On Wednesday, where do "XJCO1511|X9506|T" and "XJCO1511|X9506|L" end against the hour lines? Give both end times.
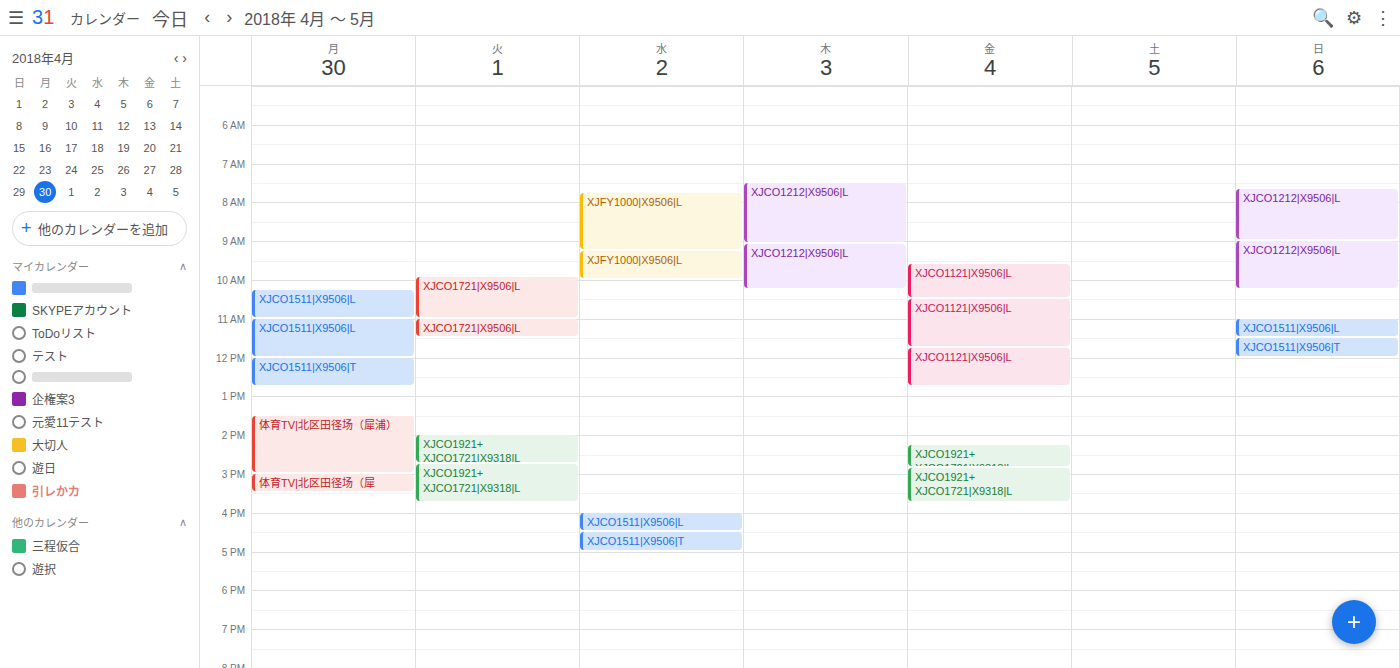
"XJCO1511|X9506|T": 5:00 PM, exactly on the 5 PM line. "XJCO1511|X9506|L": 4:30 PM, halfway between the 4 PM and 5 PM lines.